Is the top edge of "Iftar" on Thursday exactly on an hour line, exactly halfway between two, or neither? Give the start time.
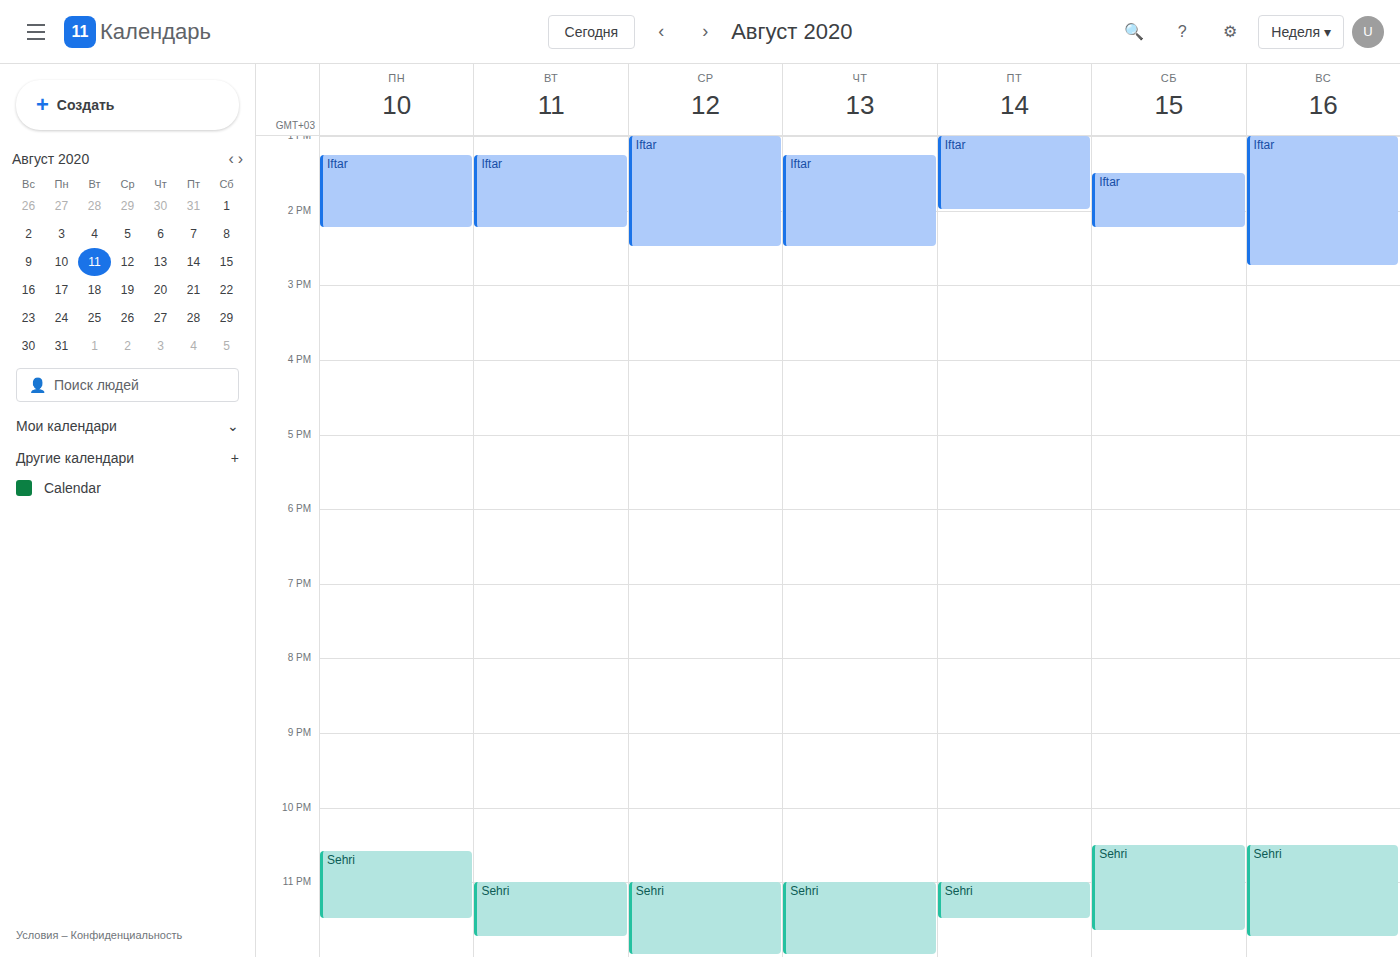
1:15 PM -- neither: a quarter of the way from the 1 PM line to the 2 PM line.